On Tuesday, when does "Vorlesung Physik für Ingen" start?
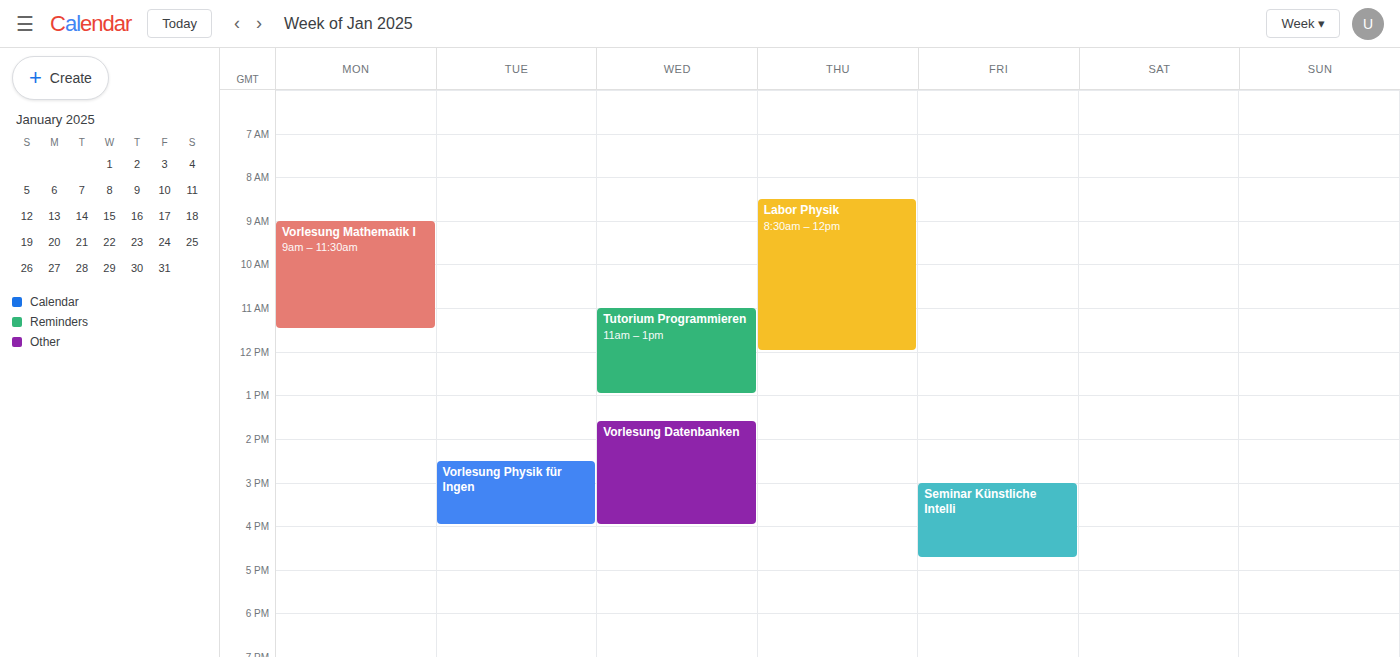
2:30 PM